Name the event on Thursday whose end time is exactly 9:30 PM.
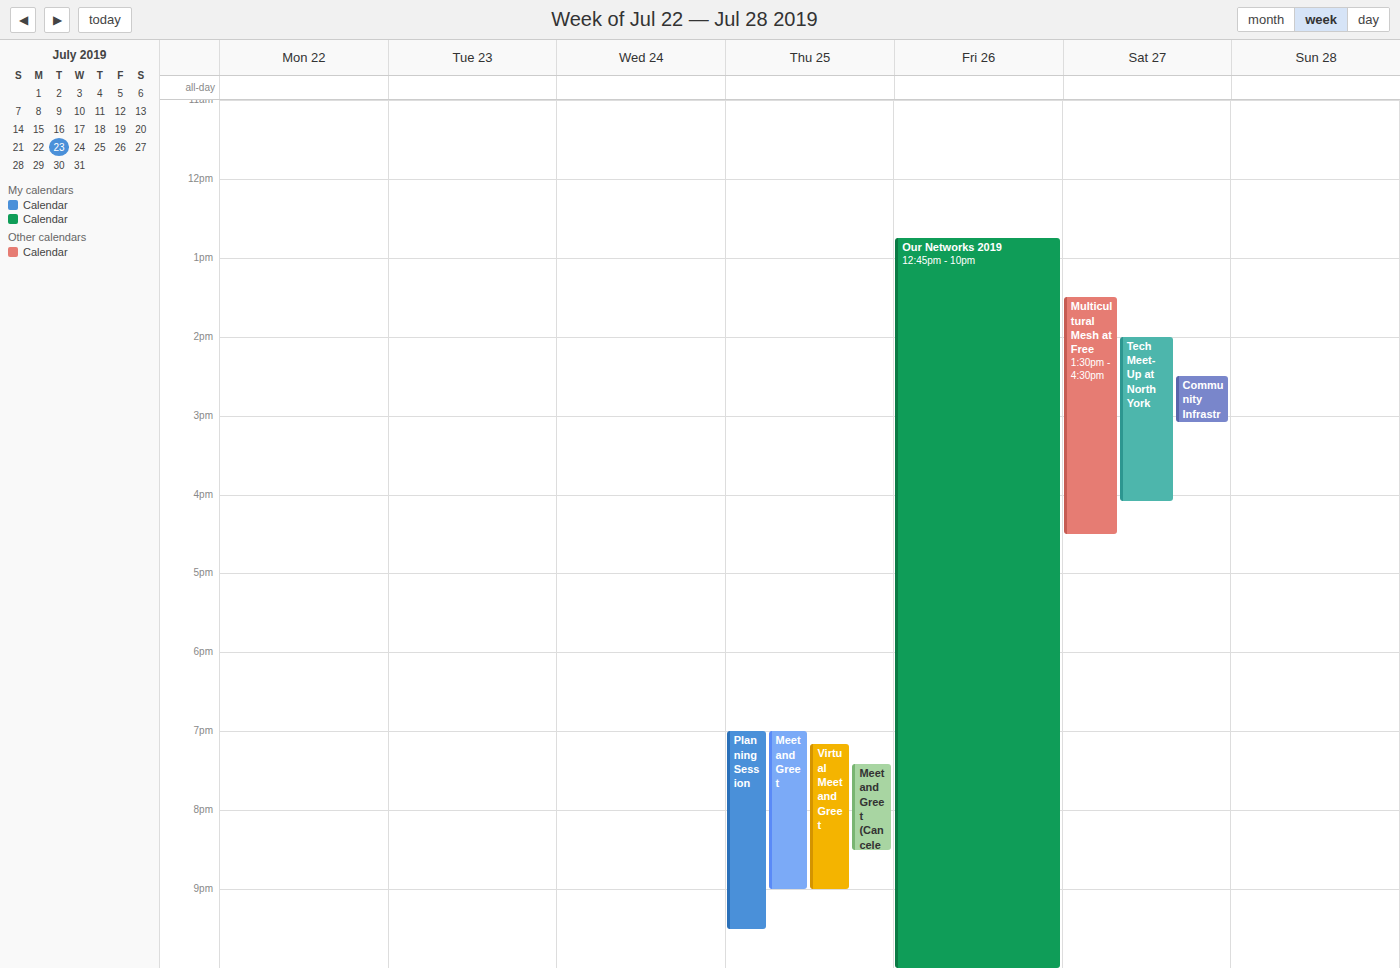
"Planning Session"